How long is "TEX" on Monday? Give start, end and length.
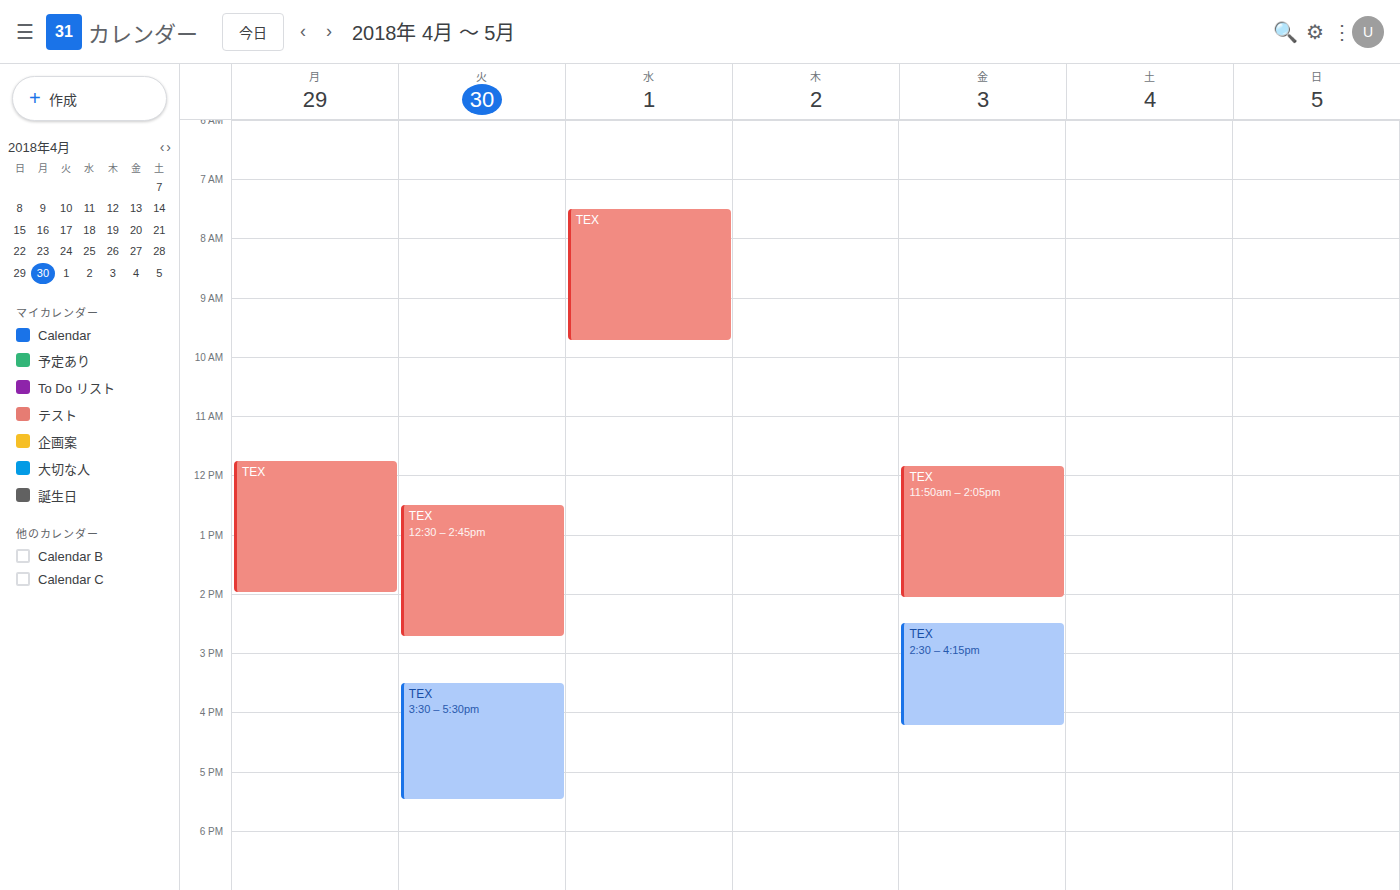
11:45 AM to 2:00 PM, 2 hours 15 minutes